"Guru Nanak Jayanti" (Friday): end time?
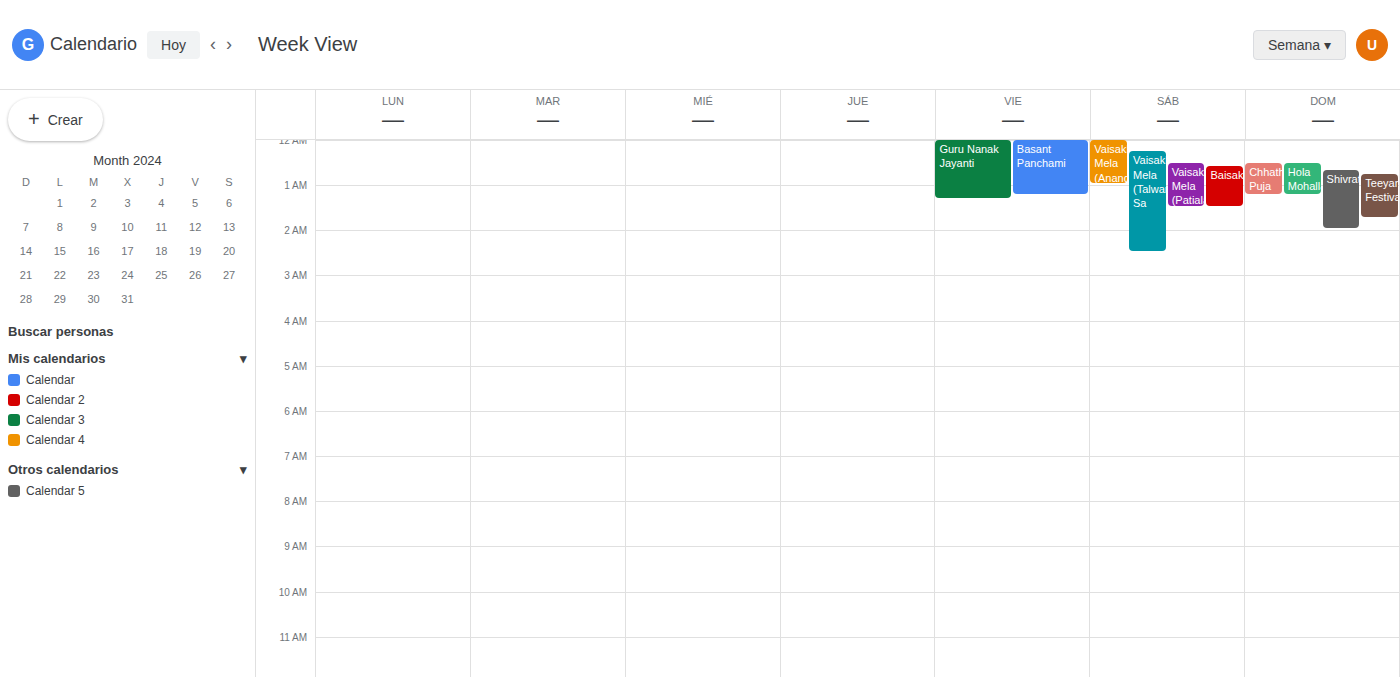
1:20 AM